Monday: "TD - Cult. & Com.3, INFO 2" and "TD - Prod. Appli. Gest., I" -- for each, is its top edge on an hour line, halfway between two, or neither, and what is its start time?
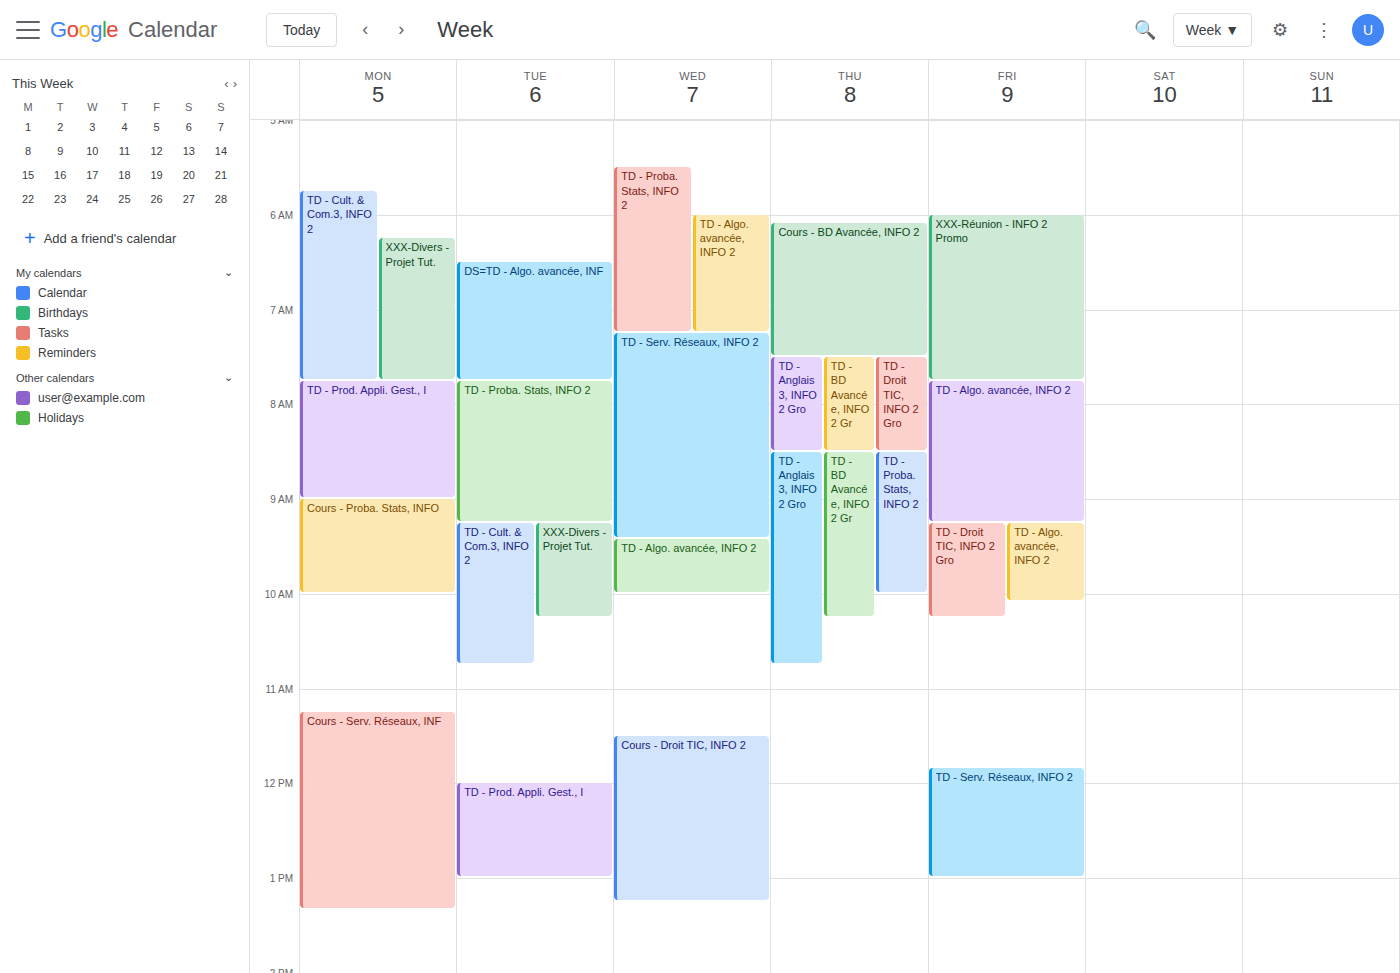
"TD - Cult. & Com.3, INFO 2": 5:45 AM, neither: three quarters of the way from the 5 AM line to the 6 AM line. "TD - Prod. Appli. Gest., I": 7:45 AM, neither: three quarters of the way from the 7 AM line to the 8 AM line.